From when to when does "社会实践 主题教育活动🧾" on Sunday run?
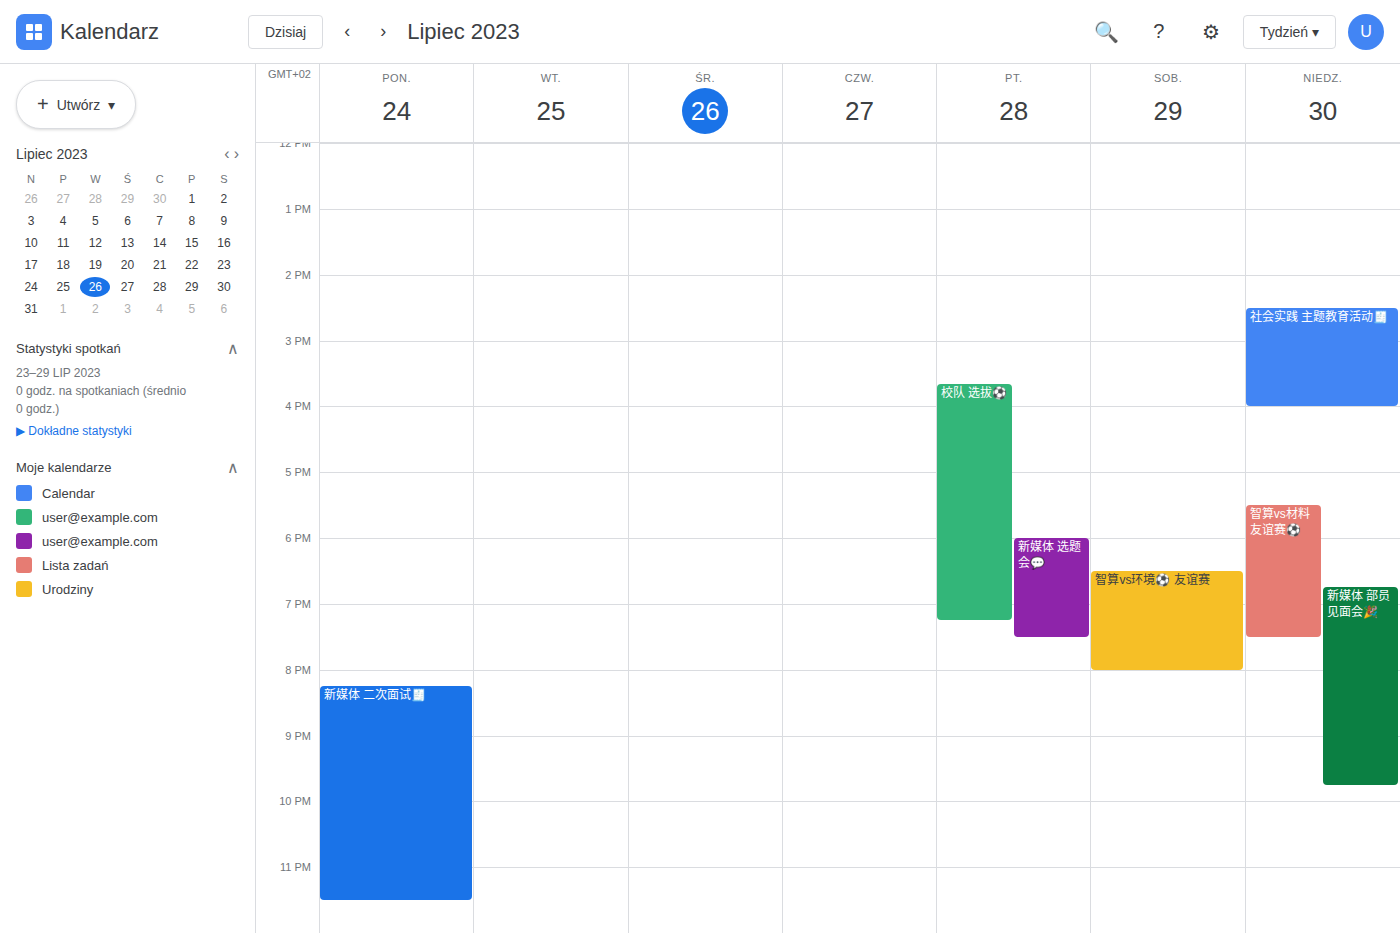
2:30 PM to 4:00 PM